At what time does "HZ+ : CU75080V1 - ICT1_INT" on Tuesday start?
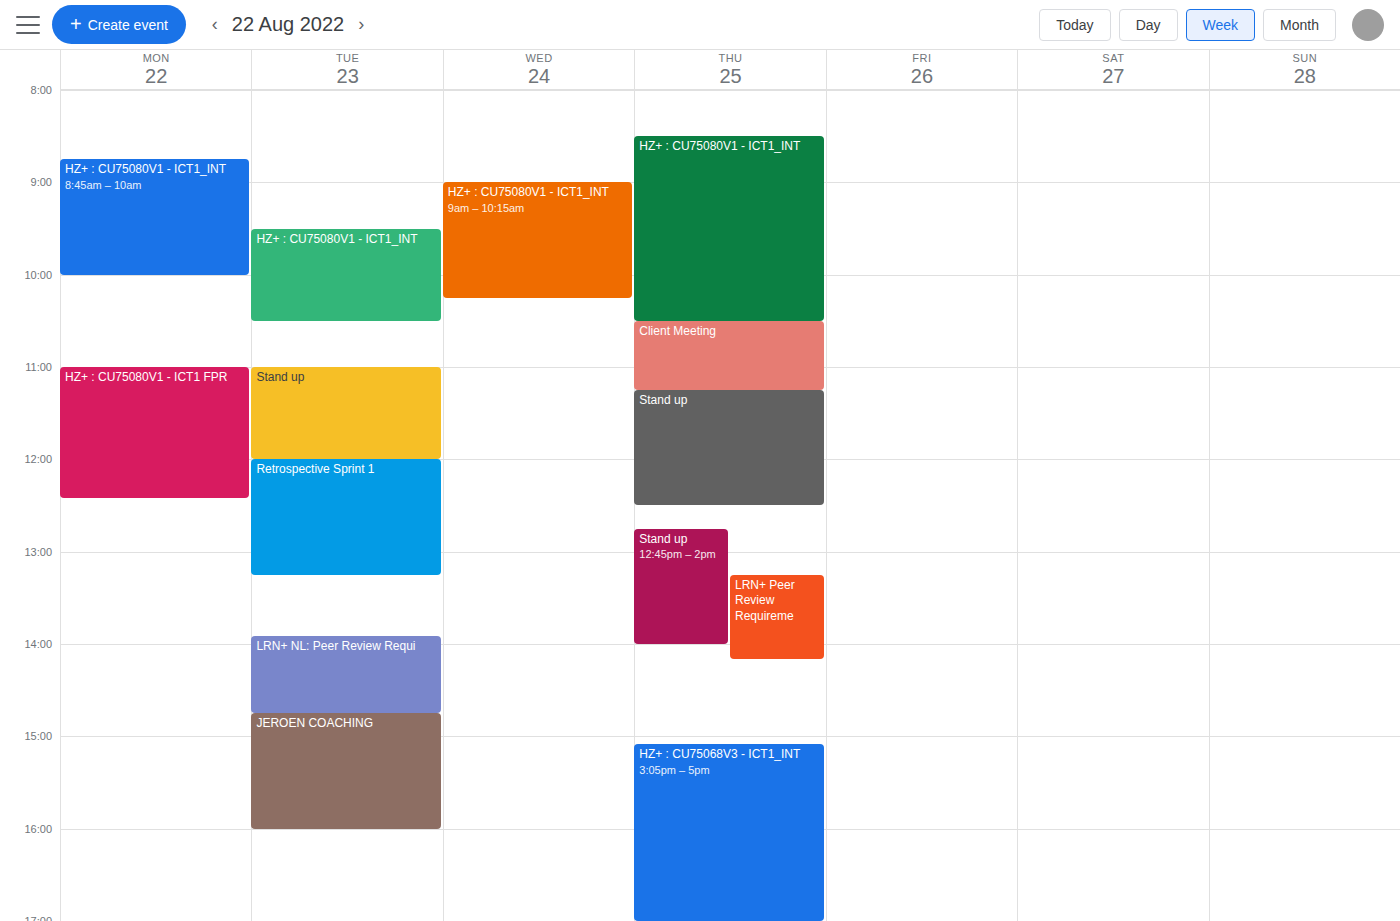
9:30 AM